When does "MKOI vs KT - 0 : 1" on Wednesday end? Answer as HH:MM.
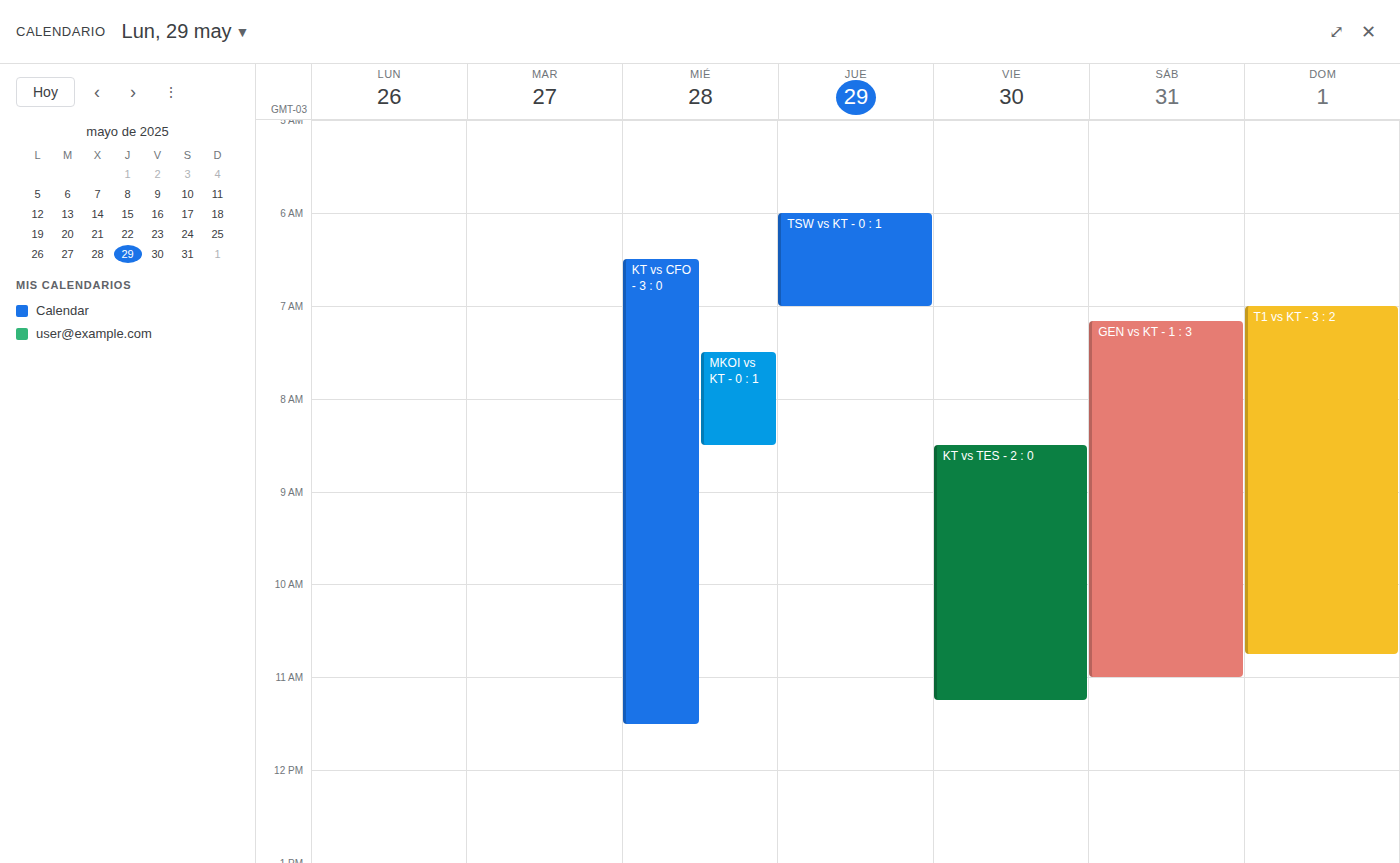
08:30